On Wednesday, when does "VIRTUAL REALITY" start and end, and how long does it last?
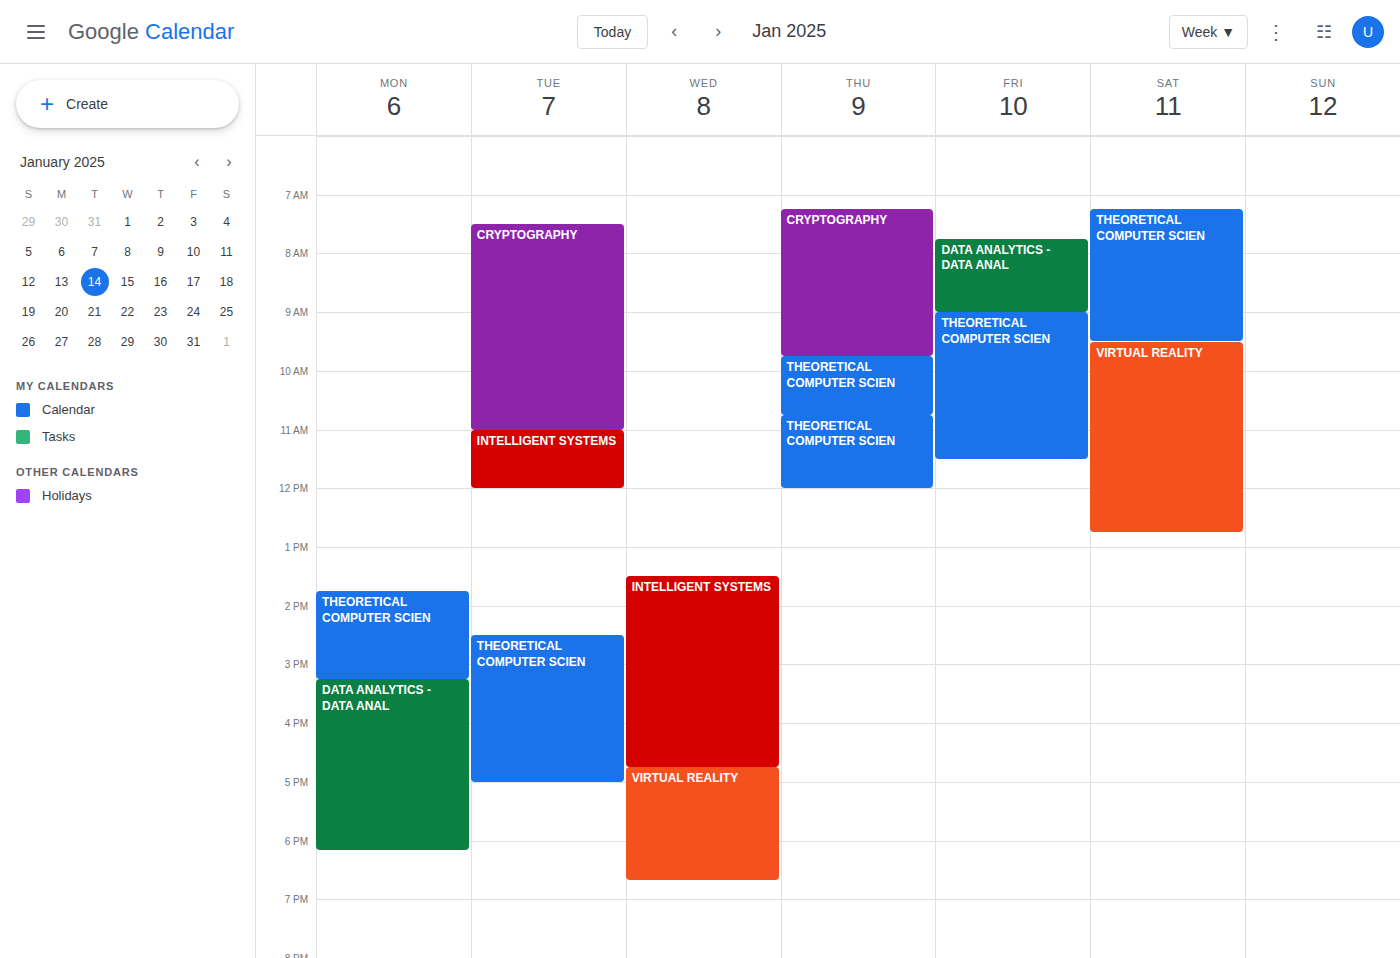
4:45 PM to 6:40 PM, 1 hour 55 minutes